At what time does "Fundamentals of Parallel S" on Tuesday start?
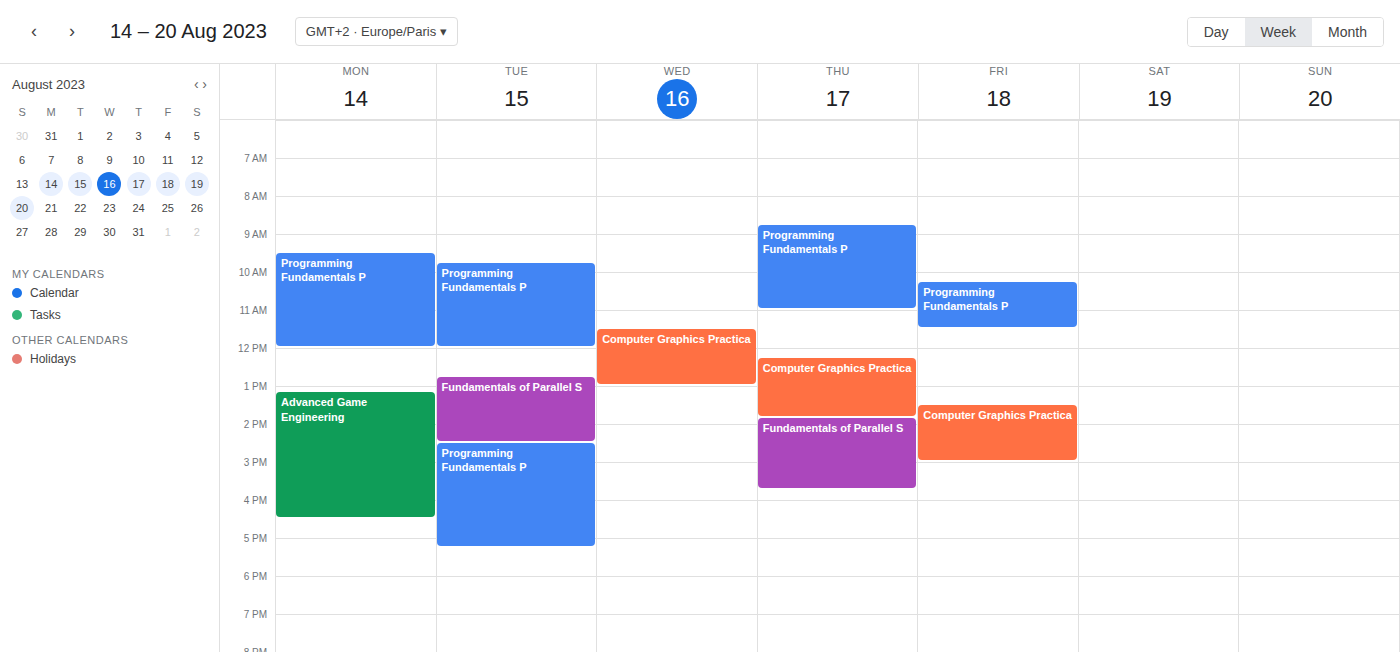
12:45 PM